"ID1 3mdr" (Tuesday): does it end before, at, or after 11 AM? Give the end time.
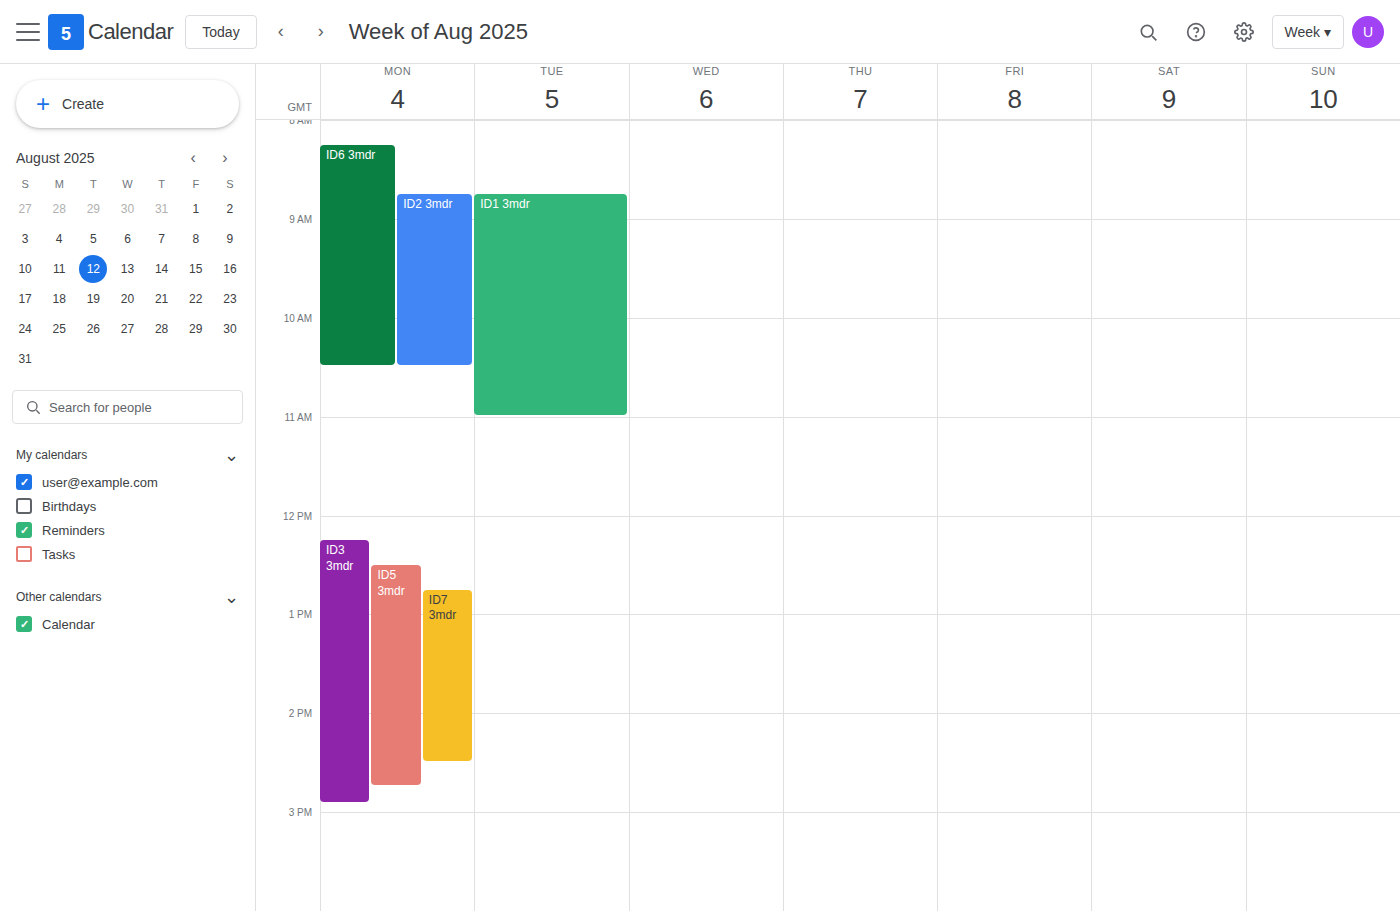
11:00 AM -- exactly at 11 AM, on the 11 AM line.